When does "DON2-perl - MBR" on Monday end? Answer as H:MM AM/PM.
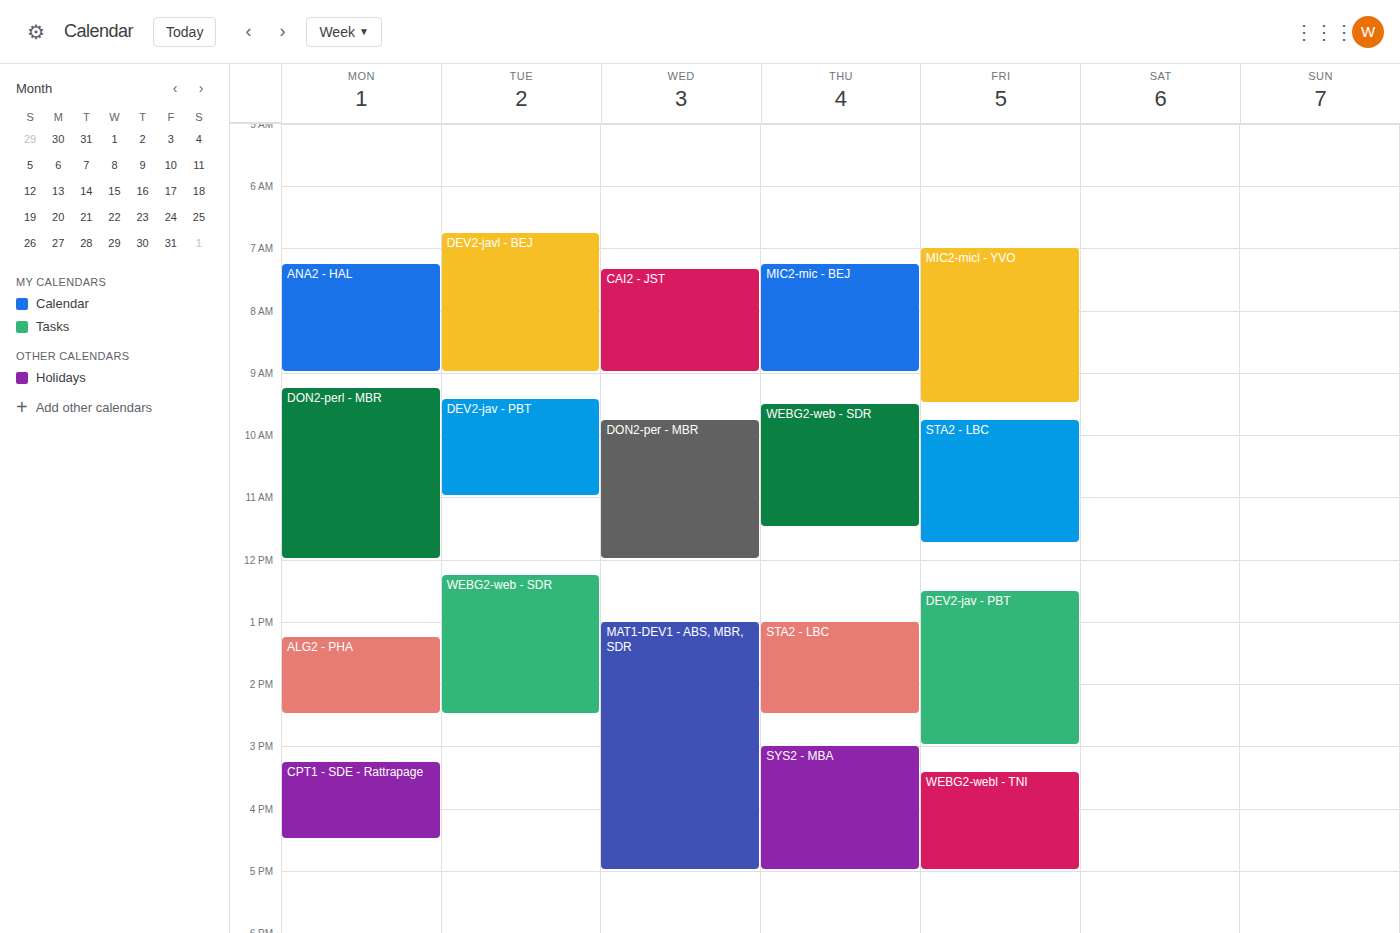
12:00 PM